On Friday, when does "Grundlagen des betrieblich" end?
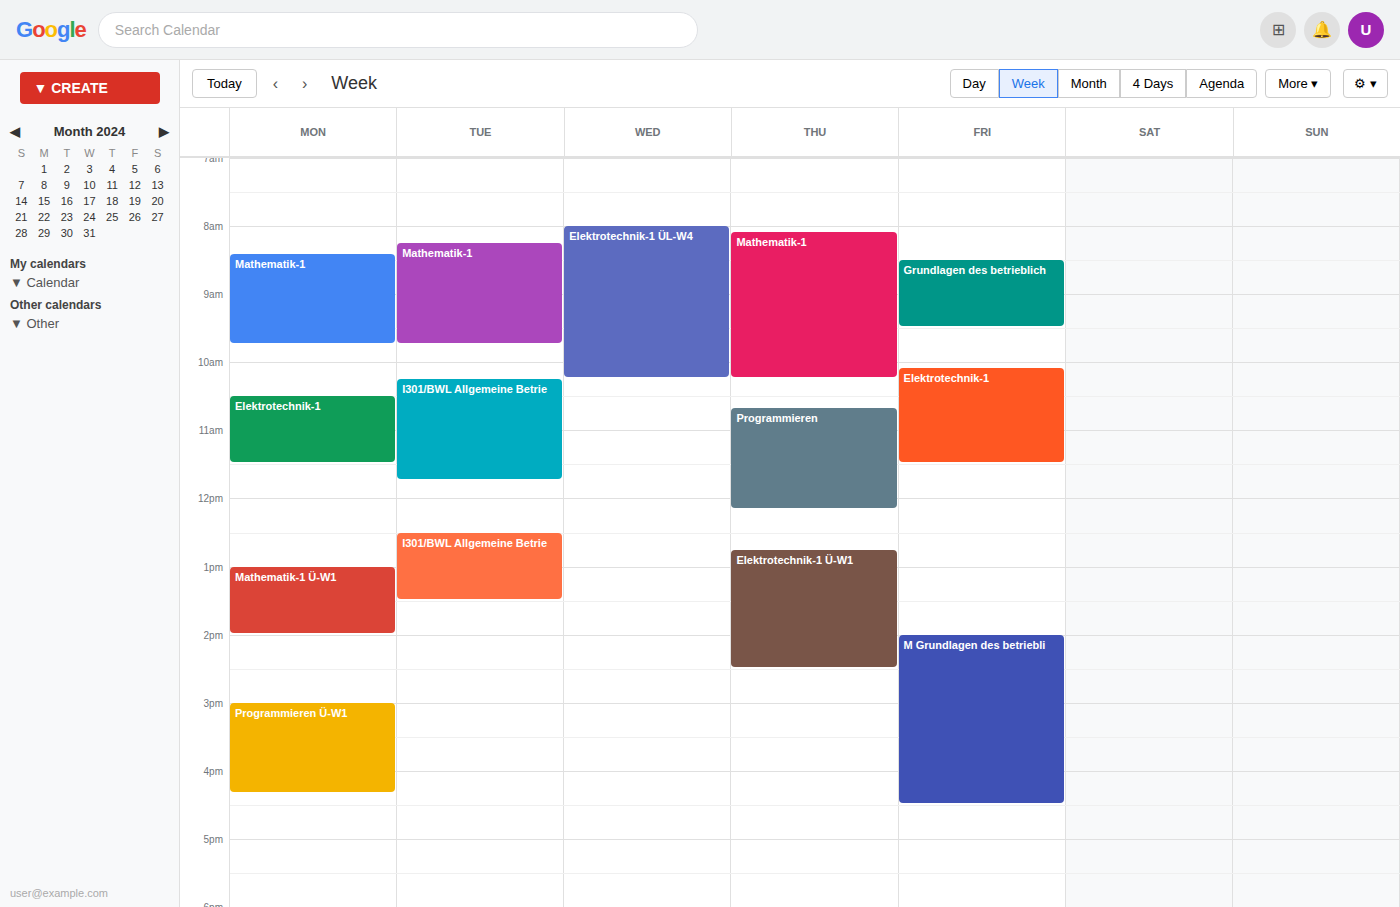
9:30 AM